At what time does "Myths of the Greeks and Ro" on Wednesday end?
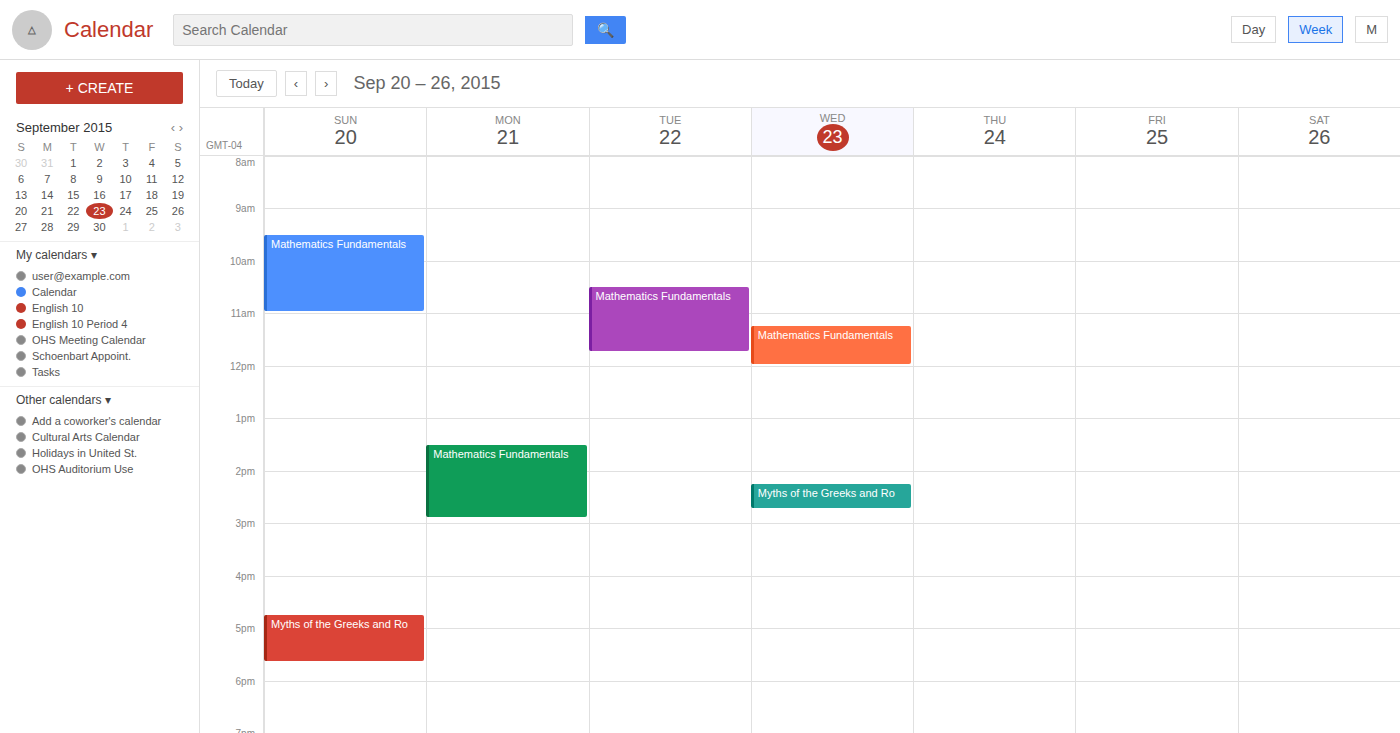
2:45 PM